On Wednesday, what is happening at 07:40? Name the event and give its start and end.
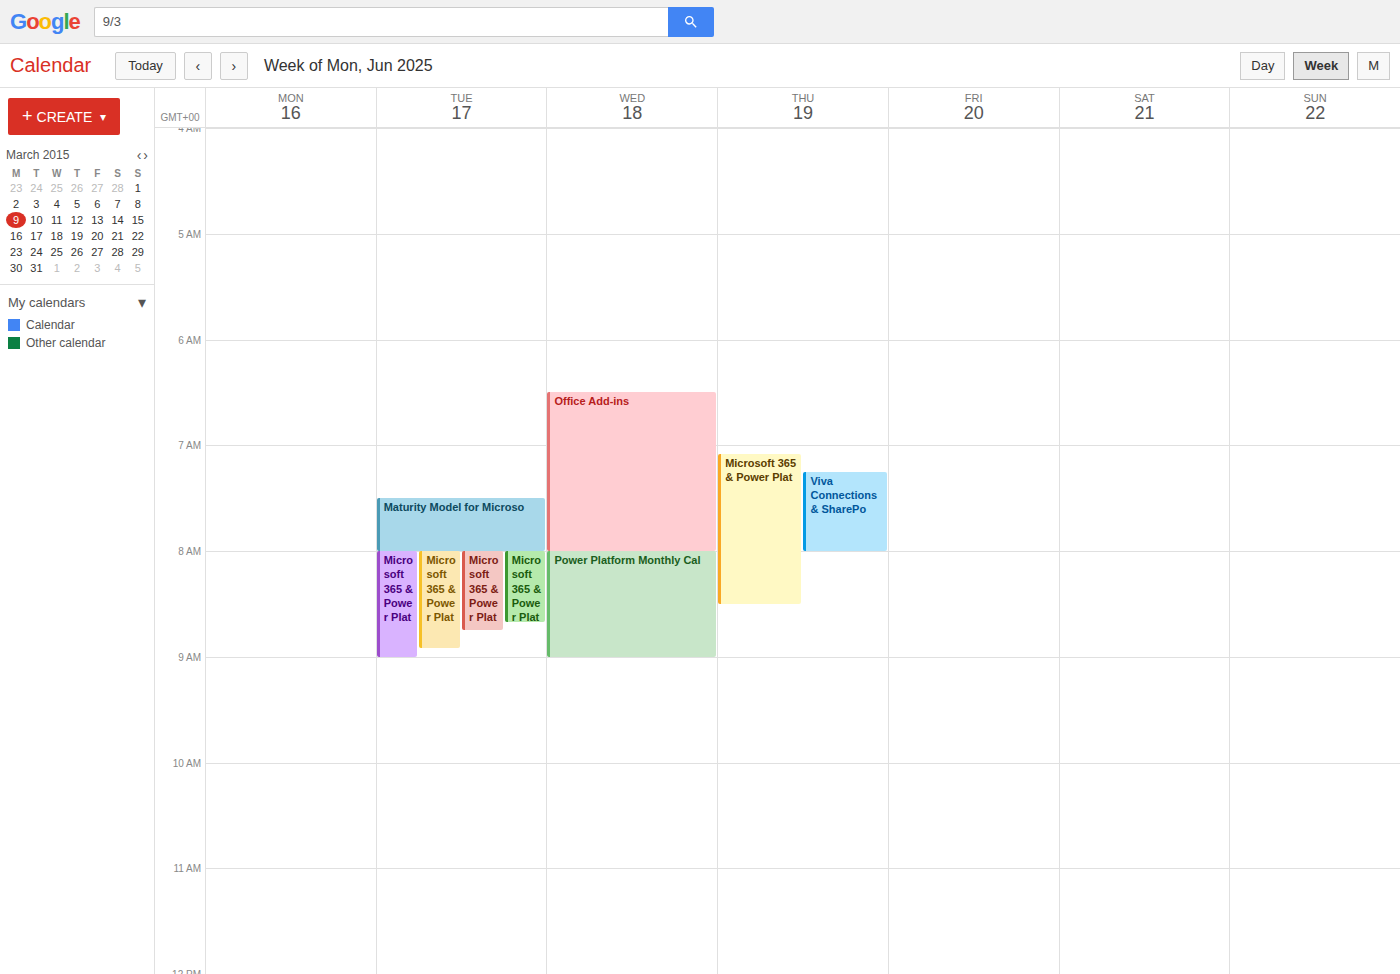
"Office Add-ins", 06:30 to 08:00